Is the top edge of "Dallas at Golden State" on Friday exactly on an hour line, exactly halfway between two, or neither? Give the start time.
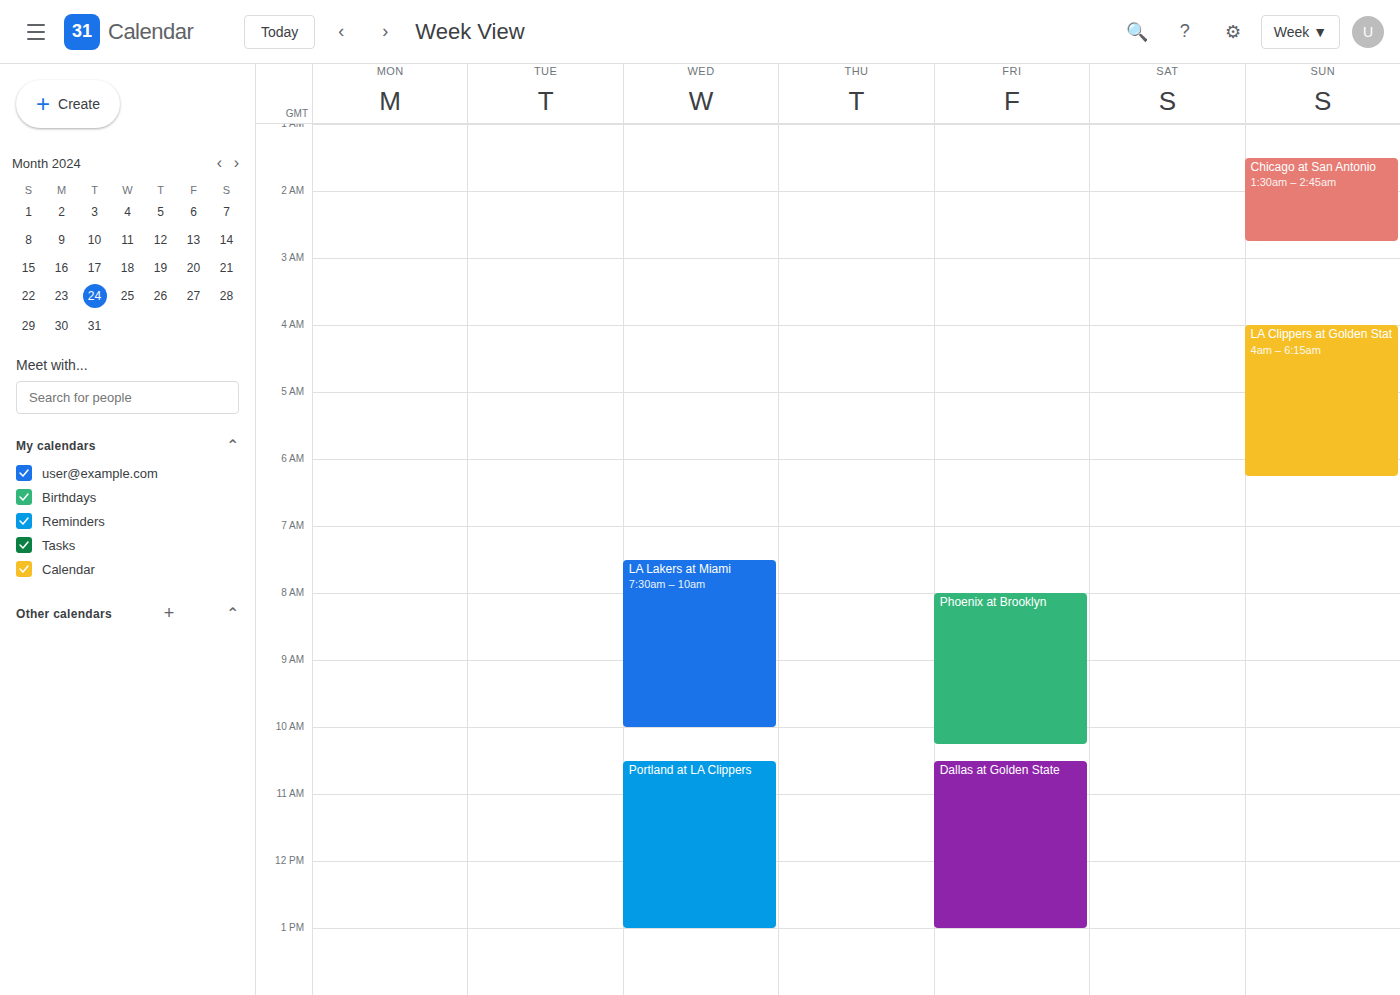
10:30 AM -- halfway between the 10 AM and 11 AM lines.